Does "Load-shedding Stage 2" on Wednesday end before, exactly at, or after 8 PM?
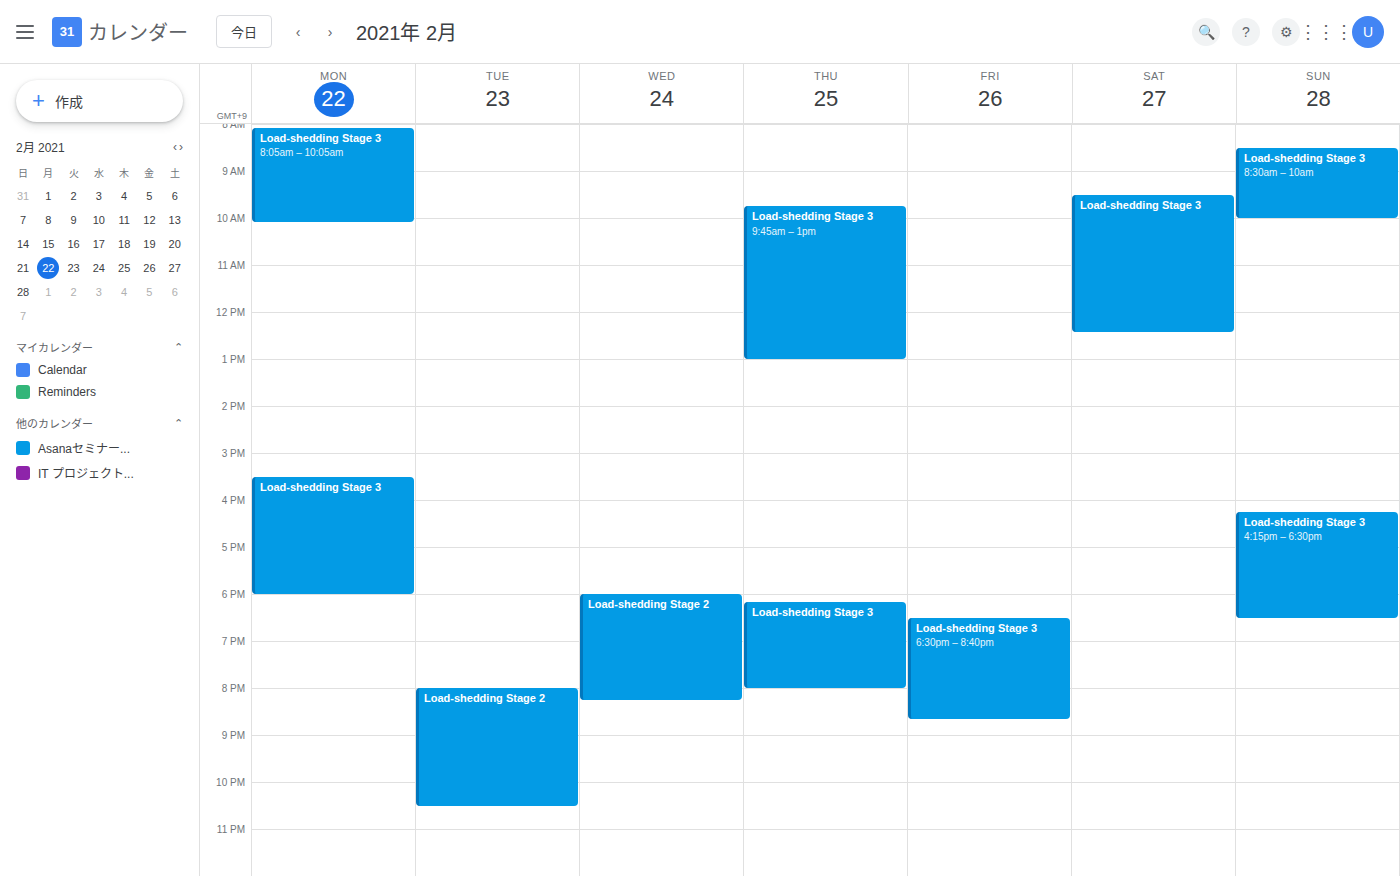
8:15 PM -- after 8 PM, 15 minutes below the 8 PM line.